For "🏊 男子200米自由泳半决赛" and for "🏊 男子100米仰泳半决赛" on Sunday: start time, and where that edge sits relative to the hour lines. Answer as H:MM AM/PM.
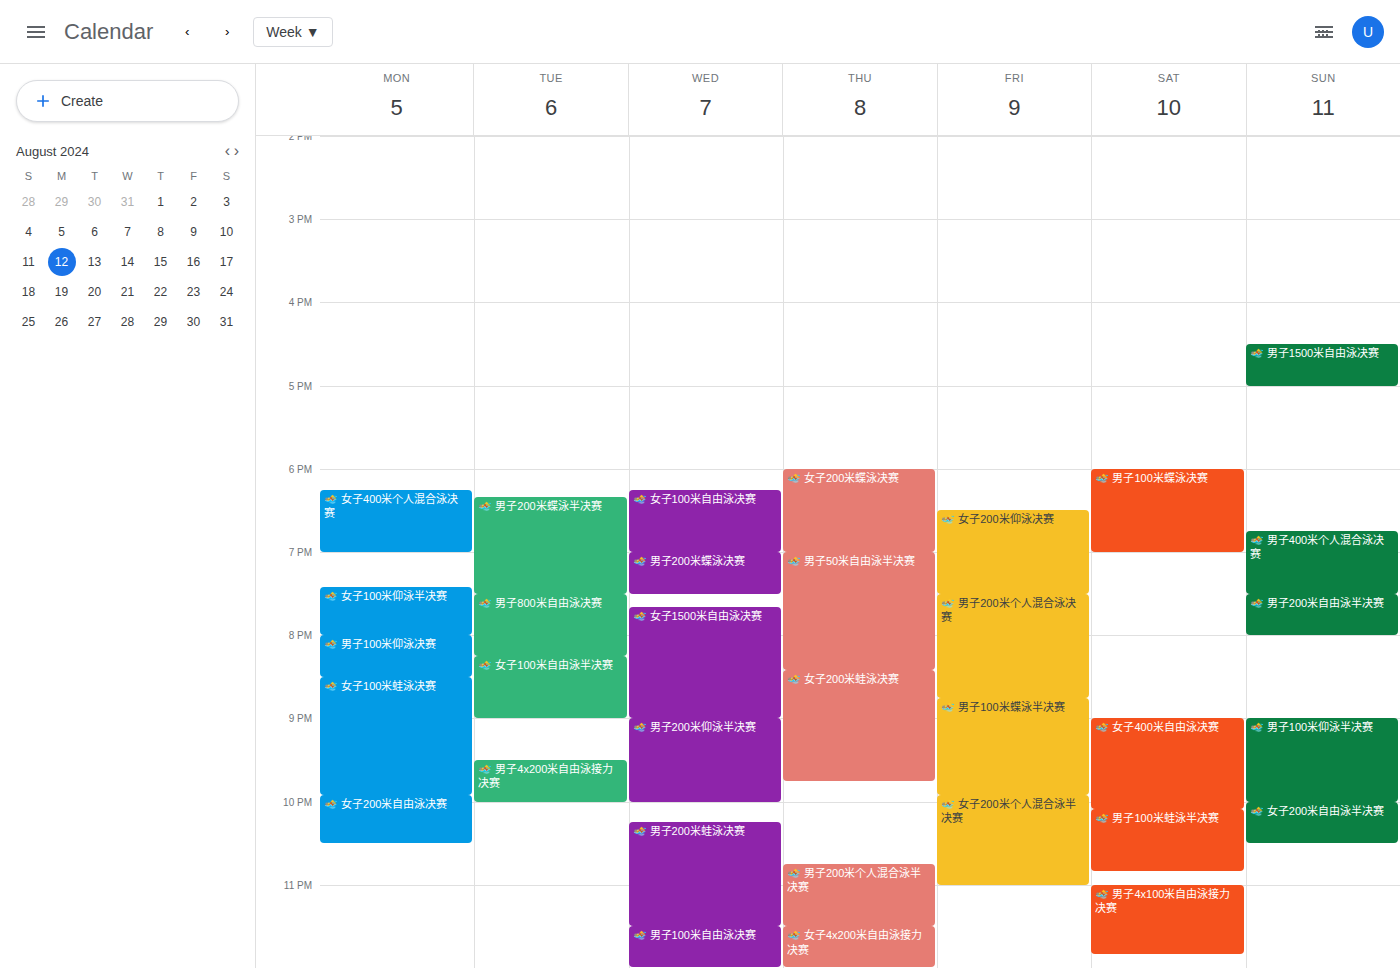
"🏊 男子200米自由泳半决赛": 7:30 PM, halfway between the 7 PM and 8 PM lines. "🏊 男子100米仰泳半决赛": 9:00 PM, exactly on the 9 PM line.